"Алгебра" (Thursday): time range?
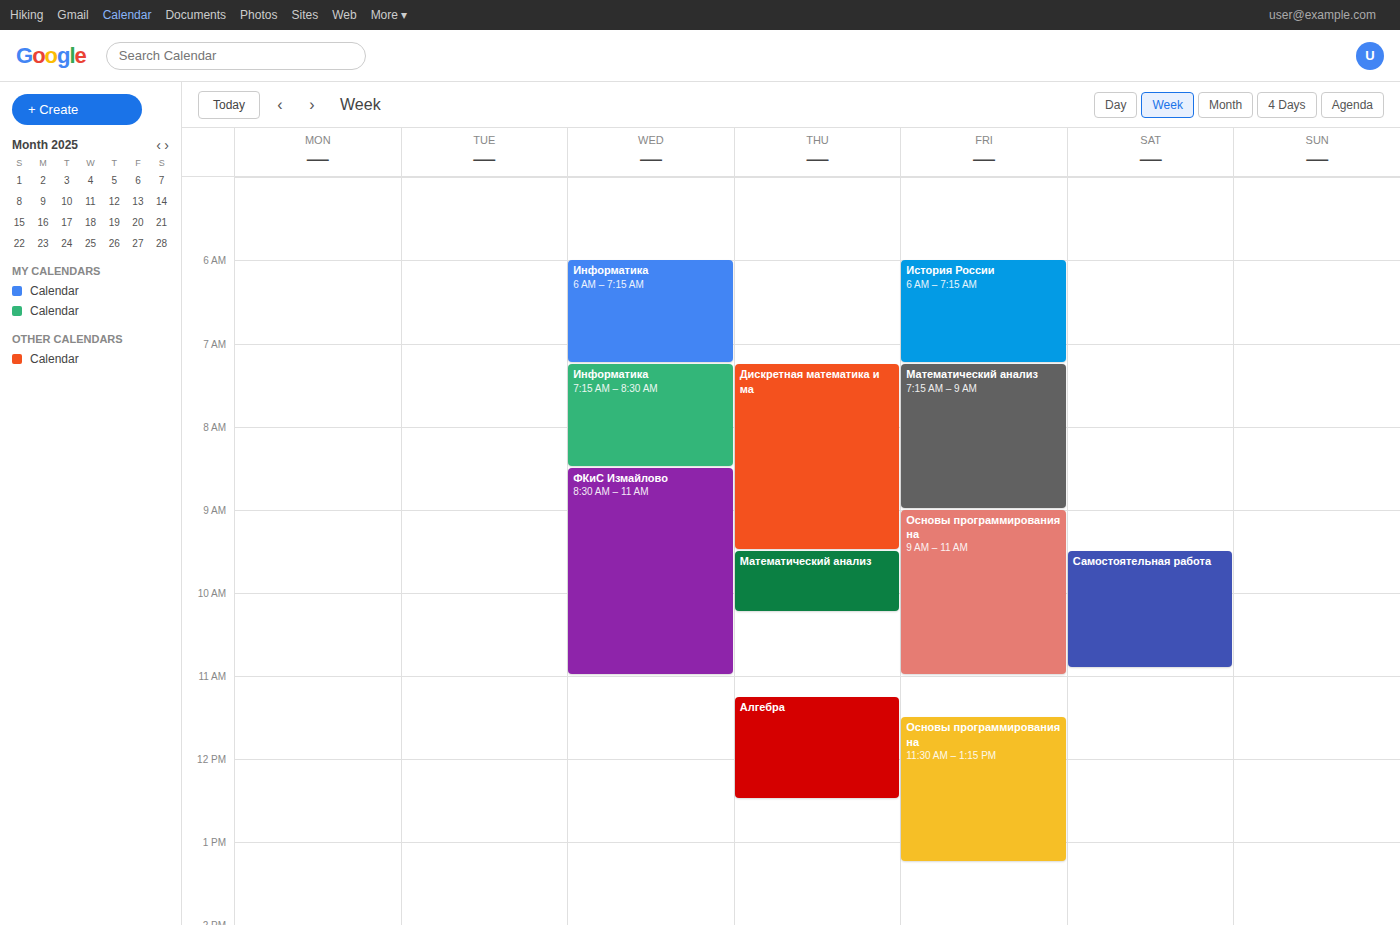
11:15 AM to 12:30 PM